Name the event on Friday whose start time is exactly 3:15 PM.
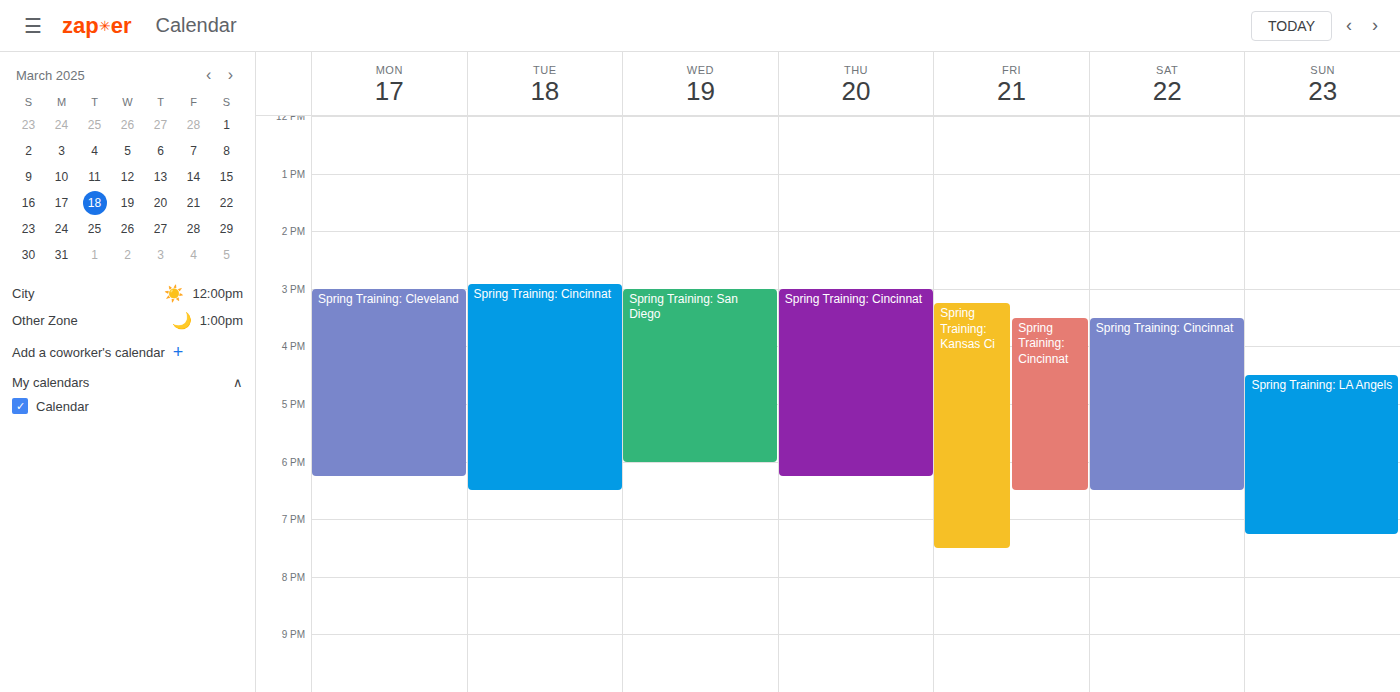
"Spring Training: Kansas Ci"